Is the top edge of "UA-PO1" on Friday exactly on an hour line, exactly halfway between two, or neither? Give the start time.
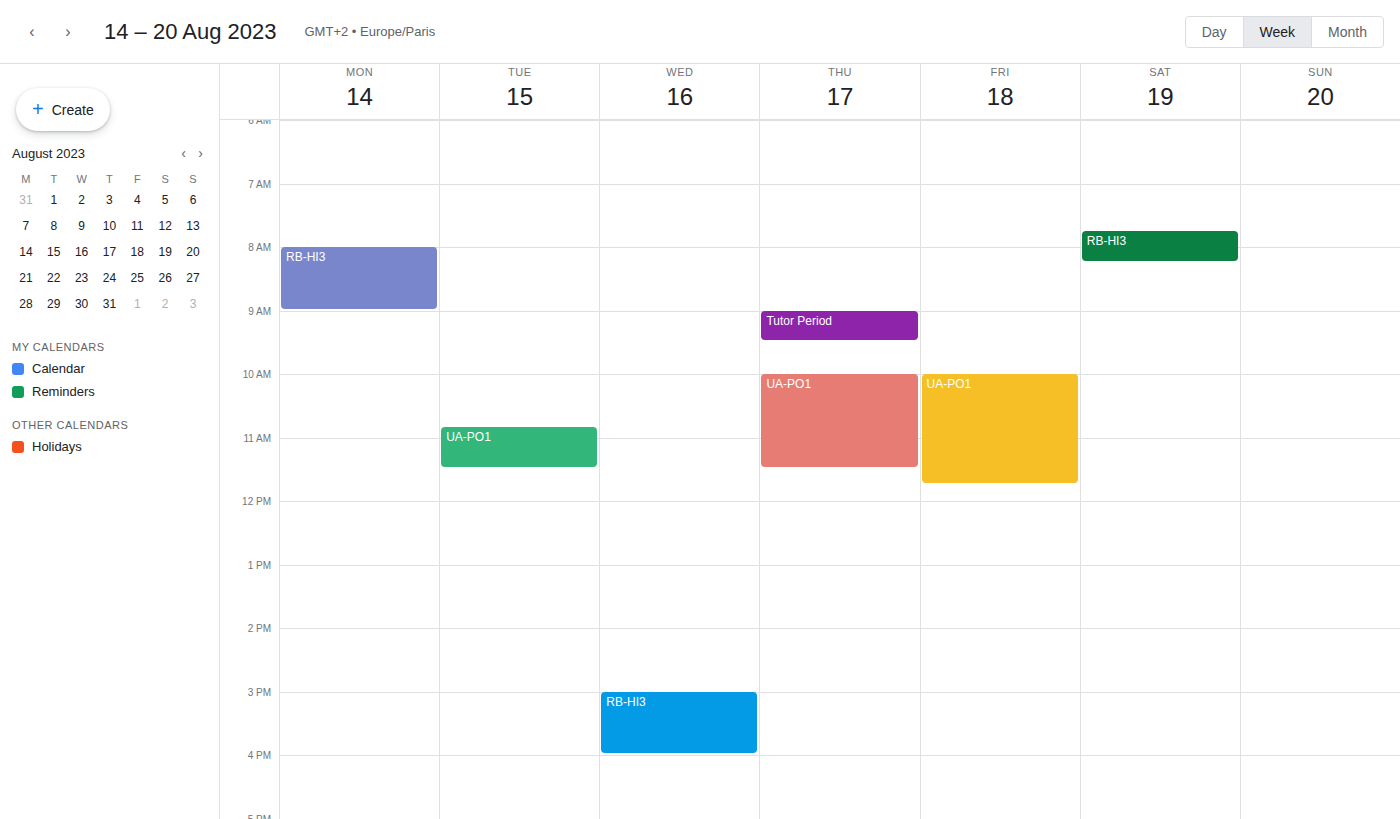
10:00 AM -- exactly on the 10 AM line.